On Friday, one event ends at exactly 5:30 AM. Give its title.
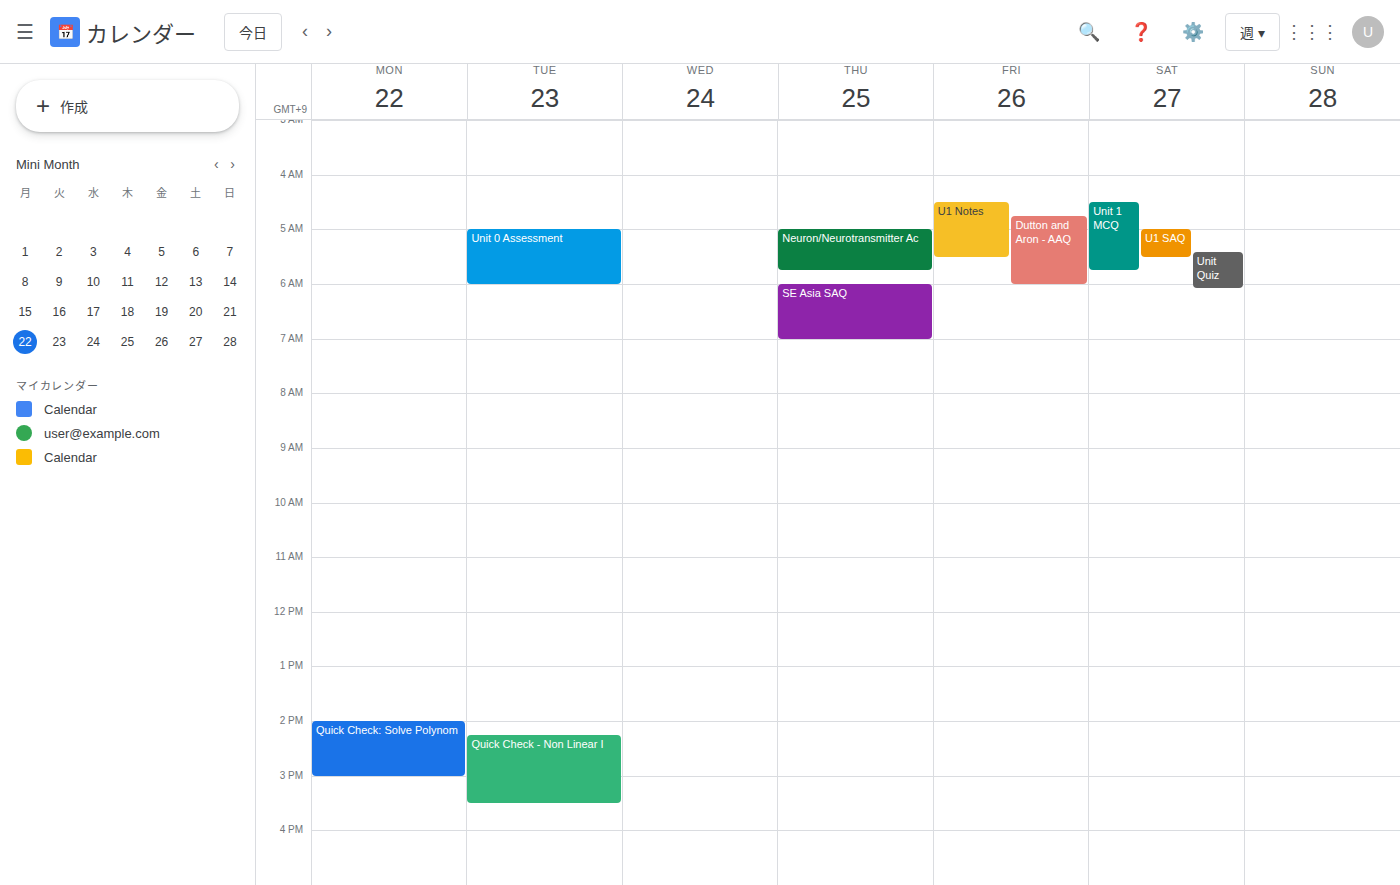
"U1 Notes"